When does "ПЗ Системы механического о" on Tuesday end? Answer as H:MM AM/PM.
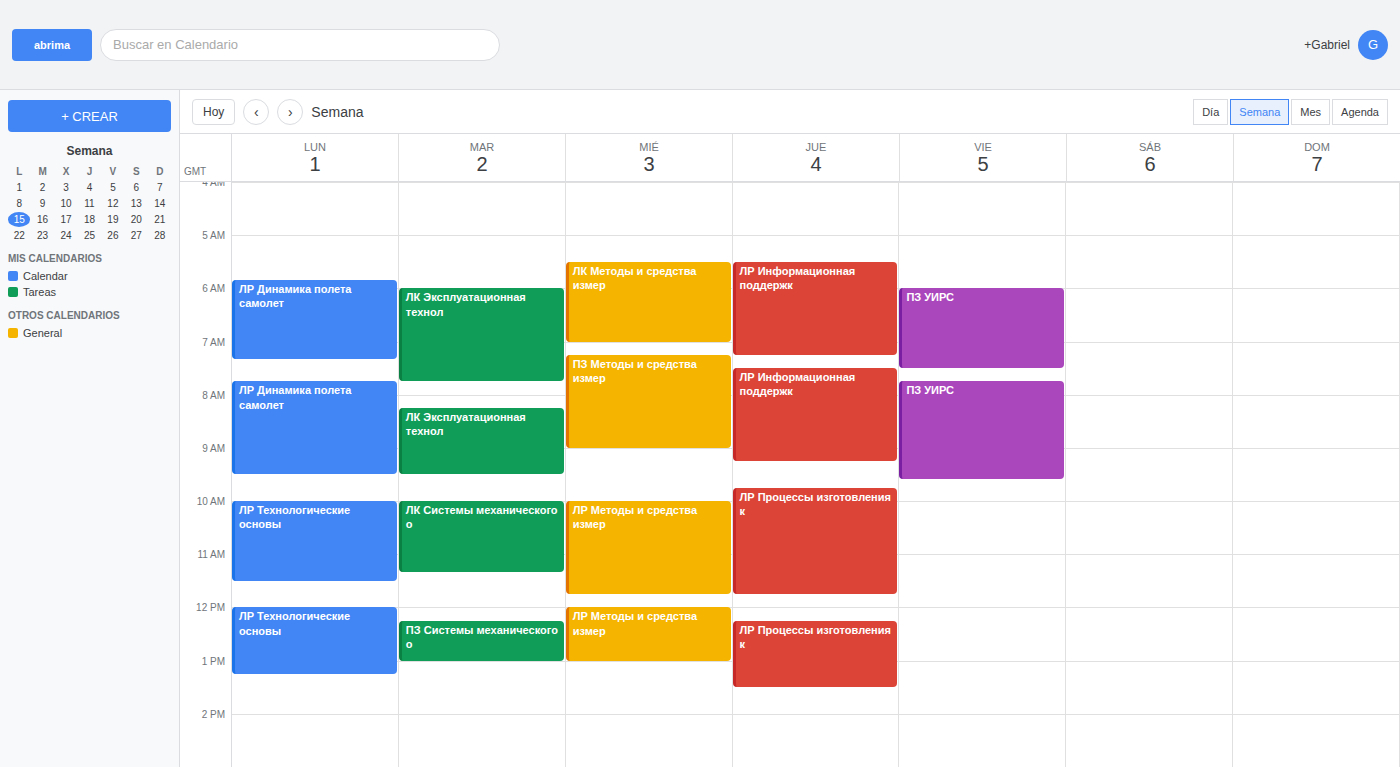
1:00 PM